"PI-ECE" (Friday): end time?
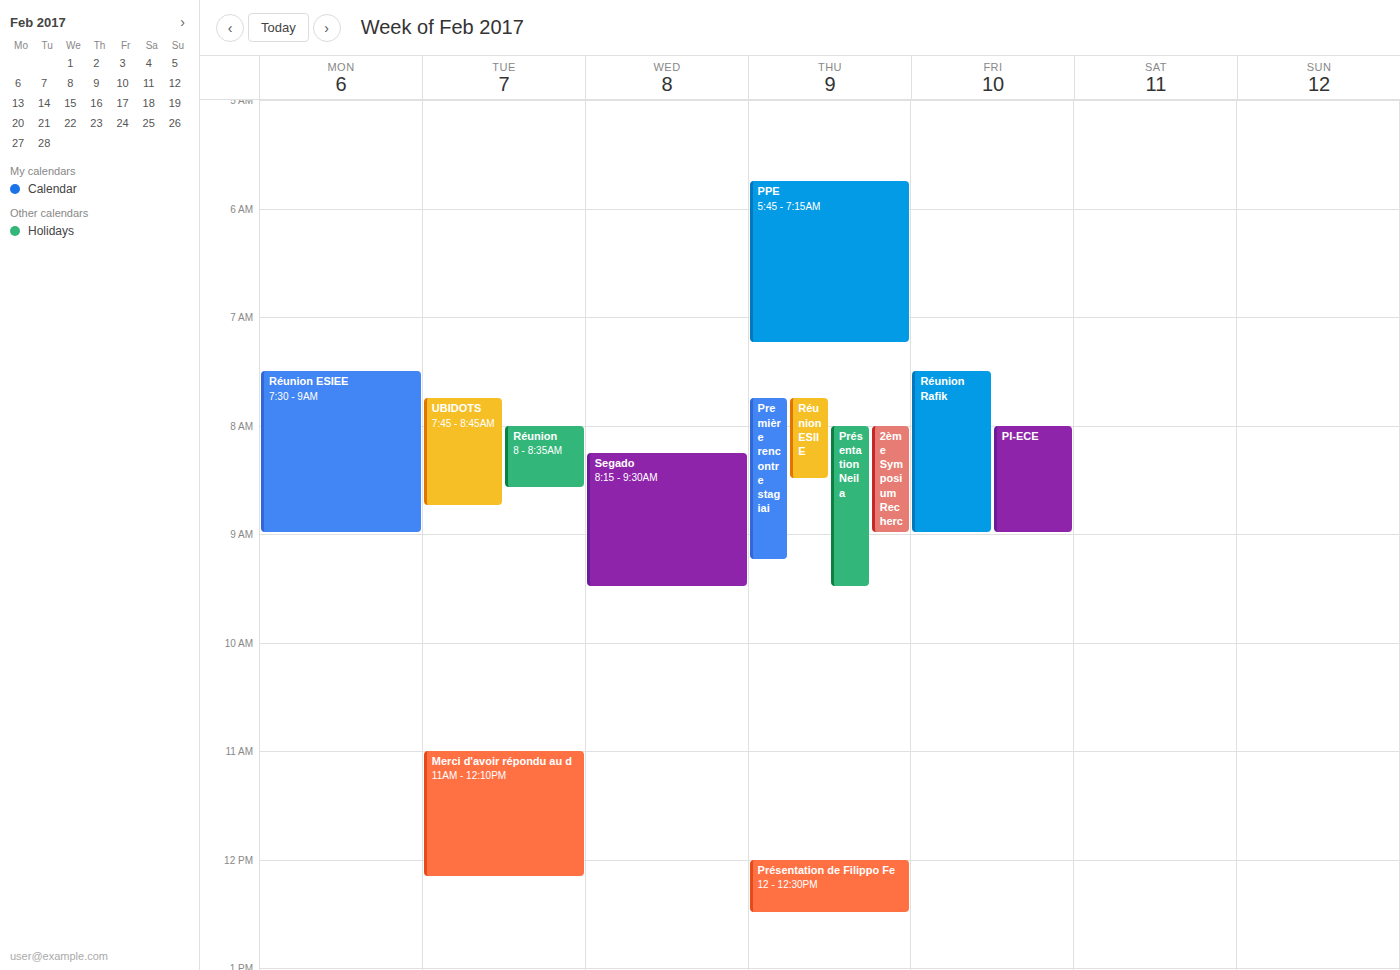
9:00 AM